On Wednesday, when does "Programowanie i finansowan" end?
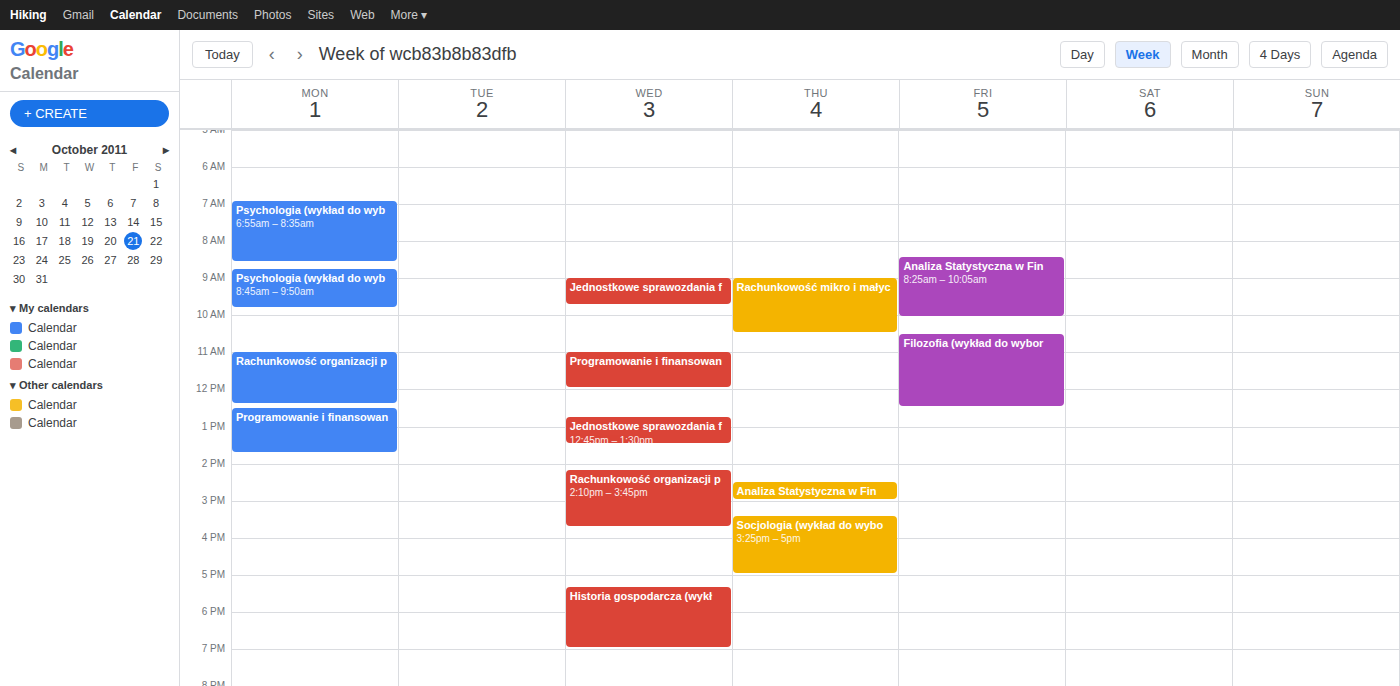
12:00 PM